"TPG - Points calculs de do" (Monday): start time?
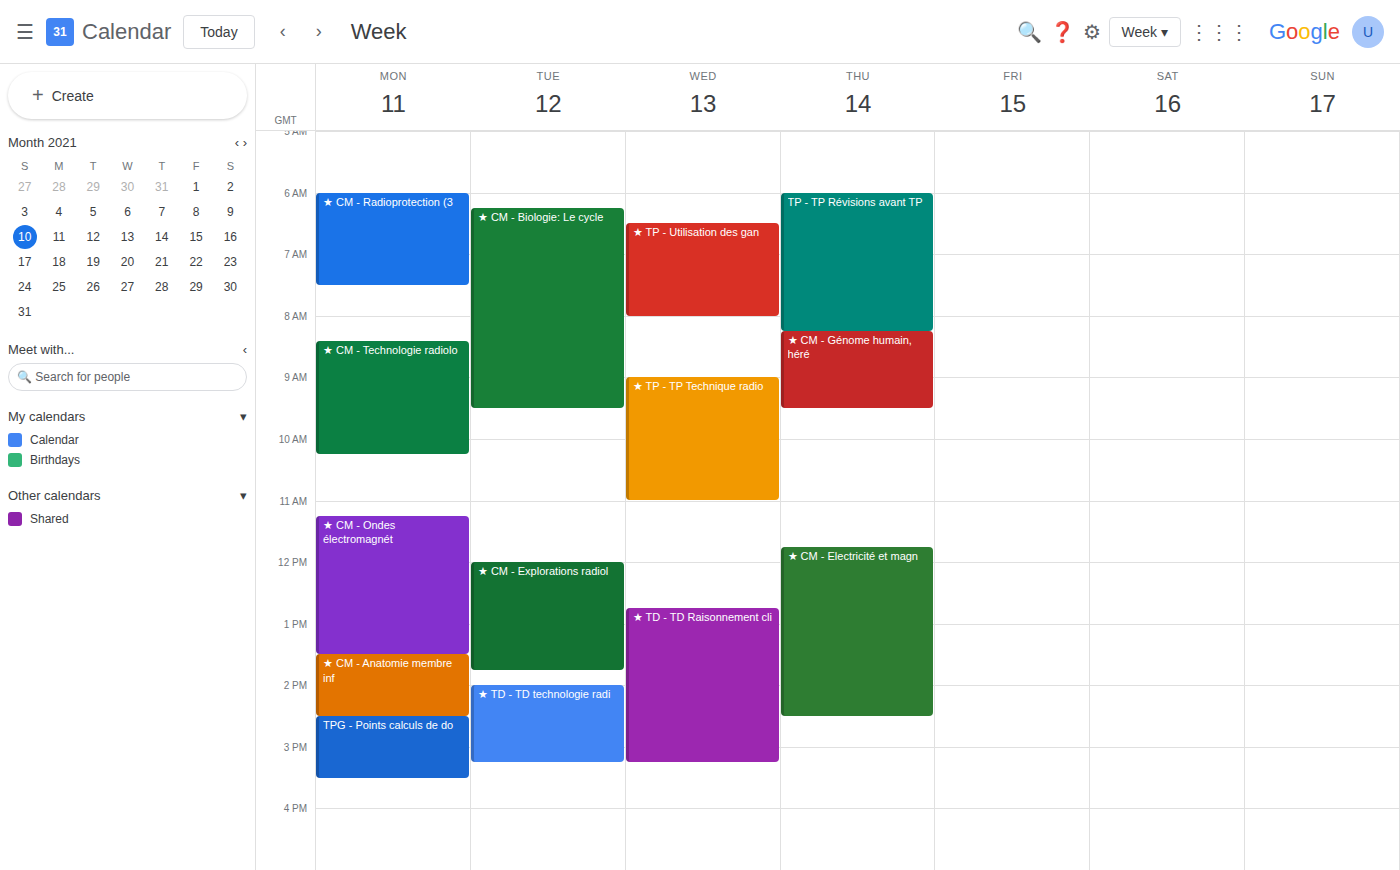
2:30 PM